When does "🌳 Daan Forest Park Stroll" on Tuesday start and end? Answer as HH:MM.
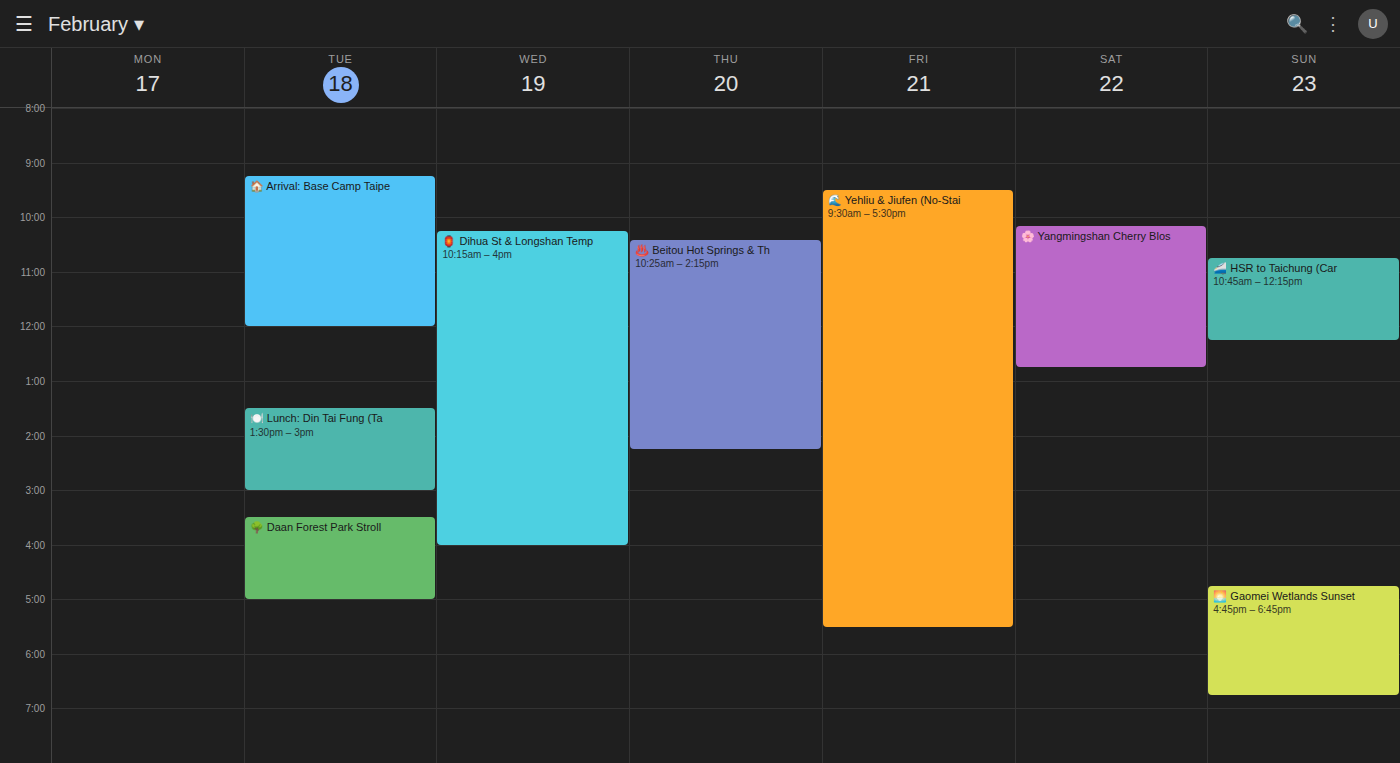
15:30 to 17:00